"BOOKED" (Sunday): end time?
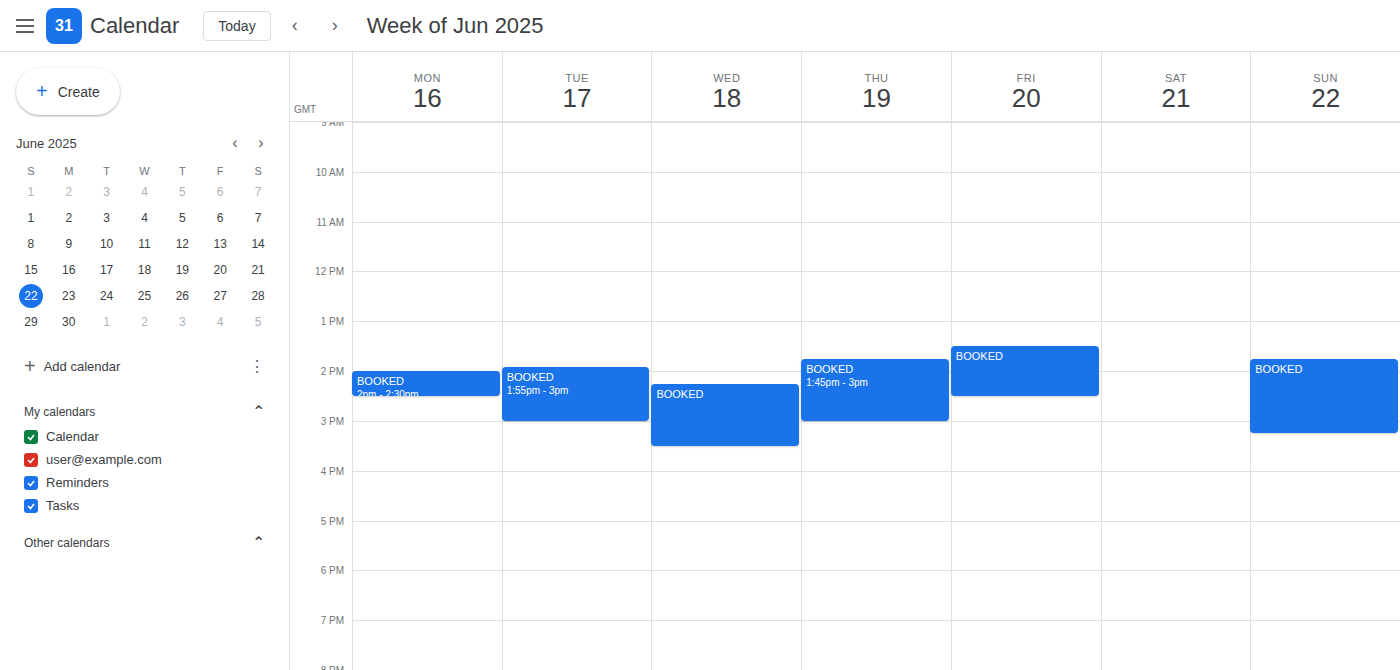
3:15 PM